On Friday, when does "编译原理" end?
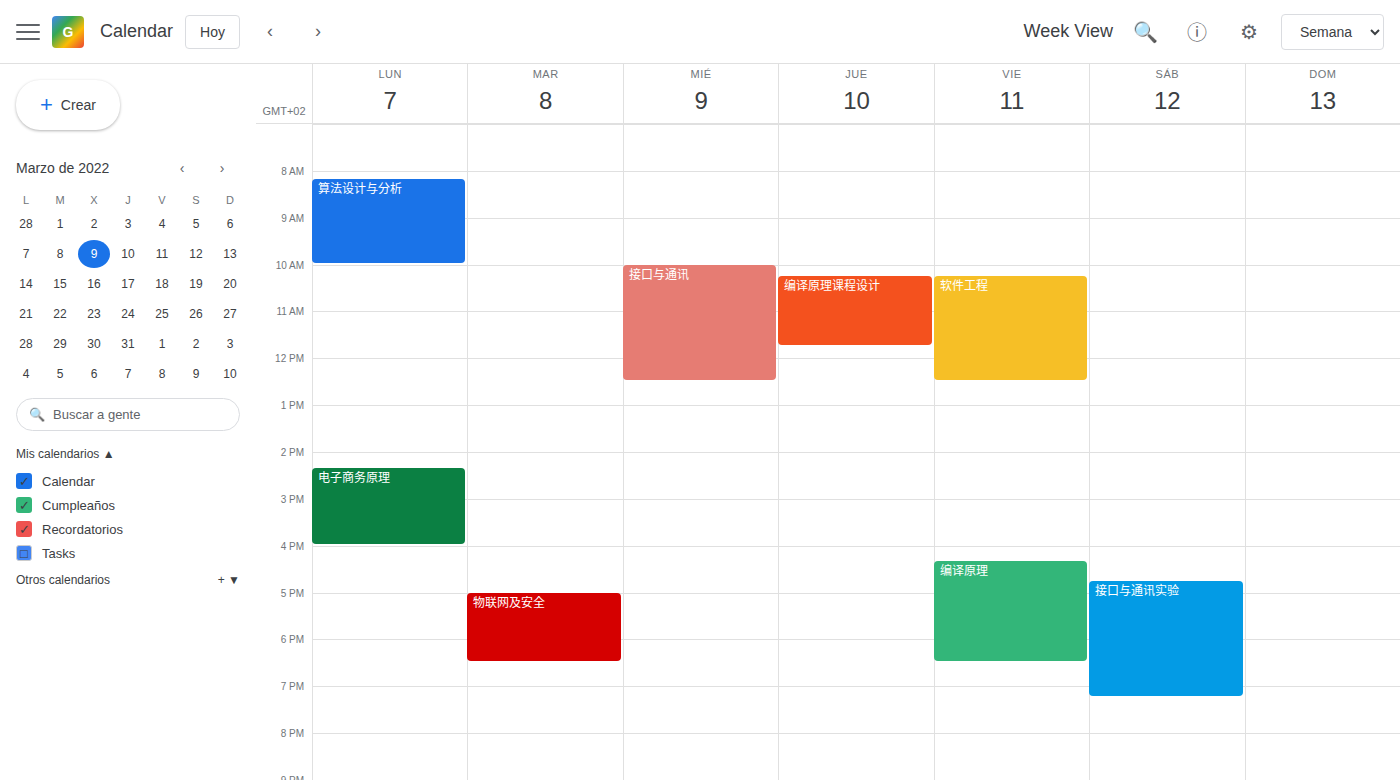
6:30 PM